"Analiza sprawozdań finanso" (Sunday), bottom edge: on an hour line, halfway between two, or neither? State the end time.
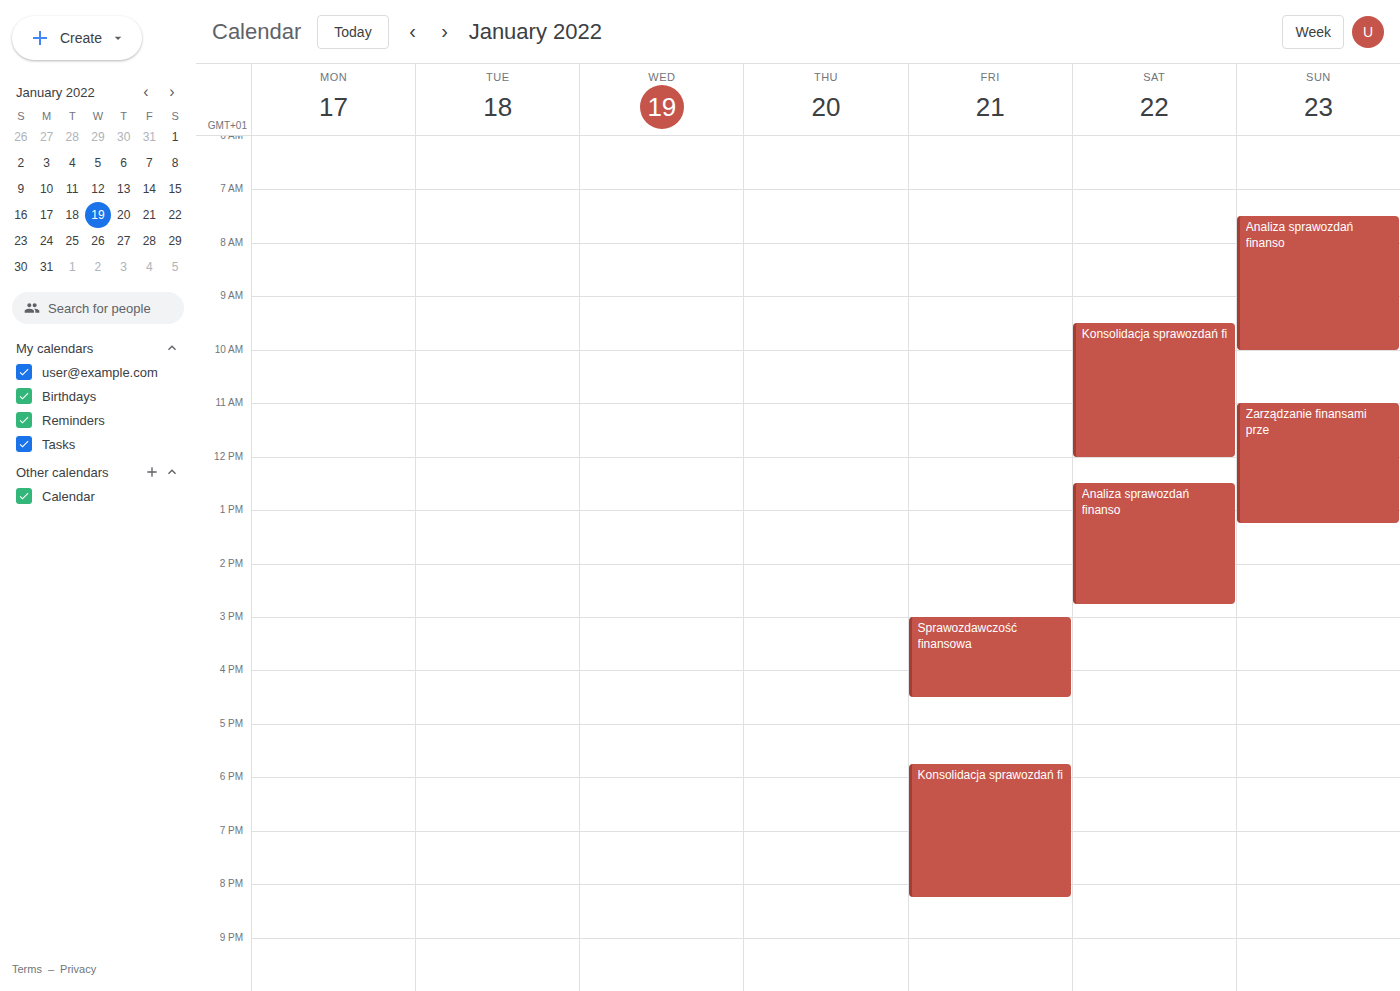
10:00 AM -- exactly on the 10 AM line.